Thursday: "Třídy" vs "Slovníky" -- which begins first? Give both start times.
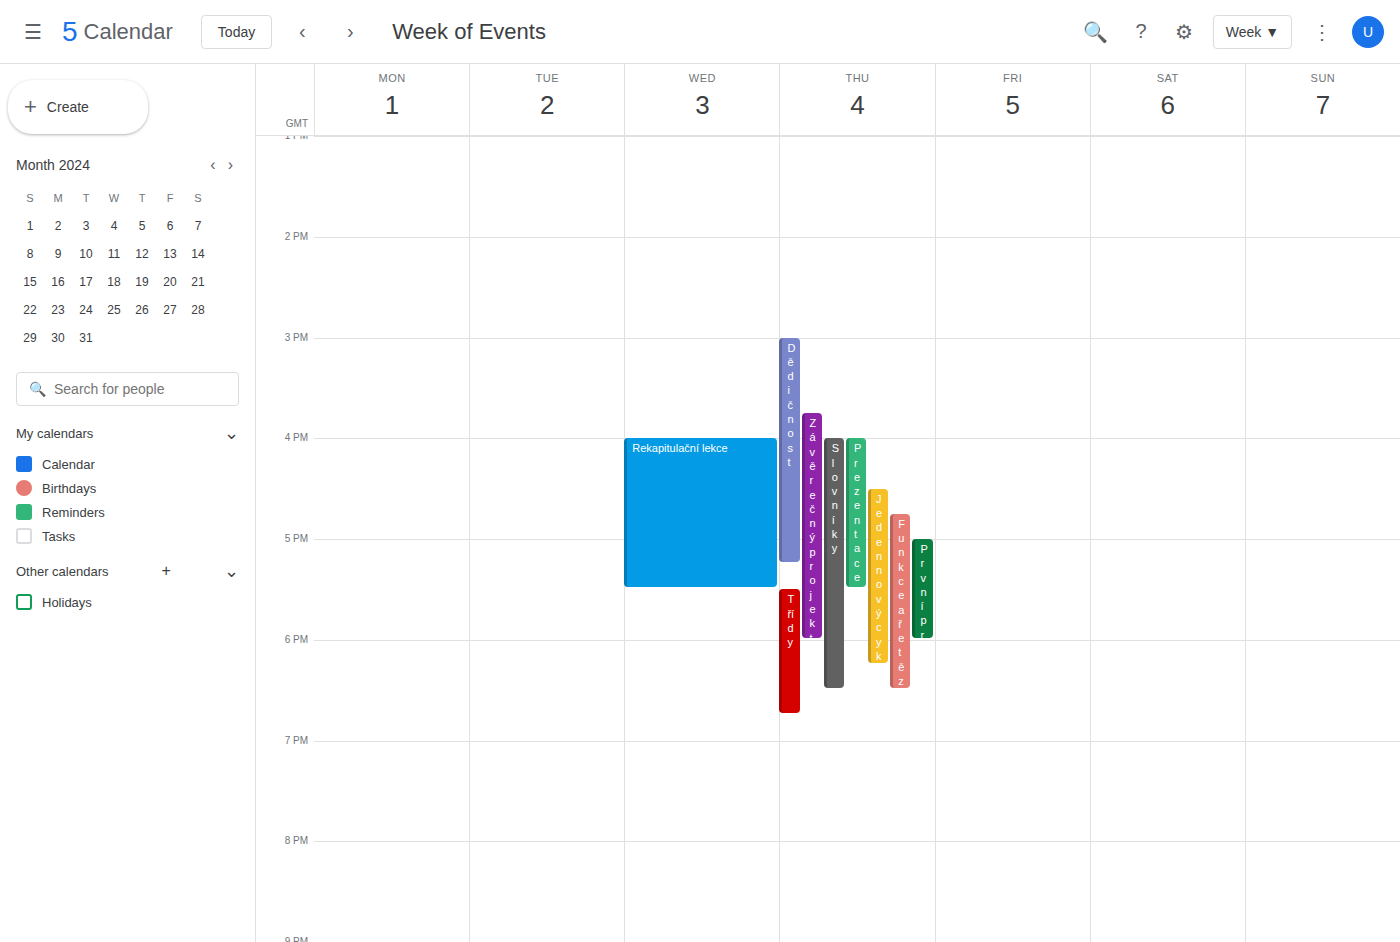
"Slovníky" 4:00 PM; "Třídy" 5:30 PM.